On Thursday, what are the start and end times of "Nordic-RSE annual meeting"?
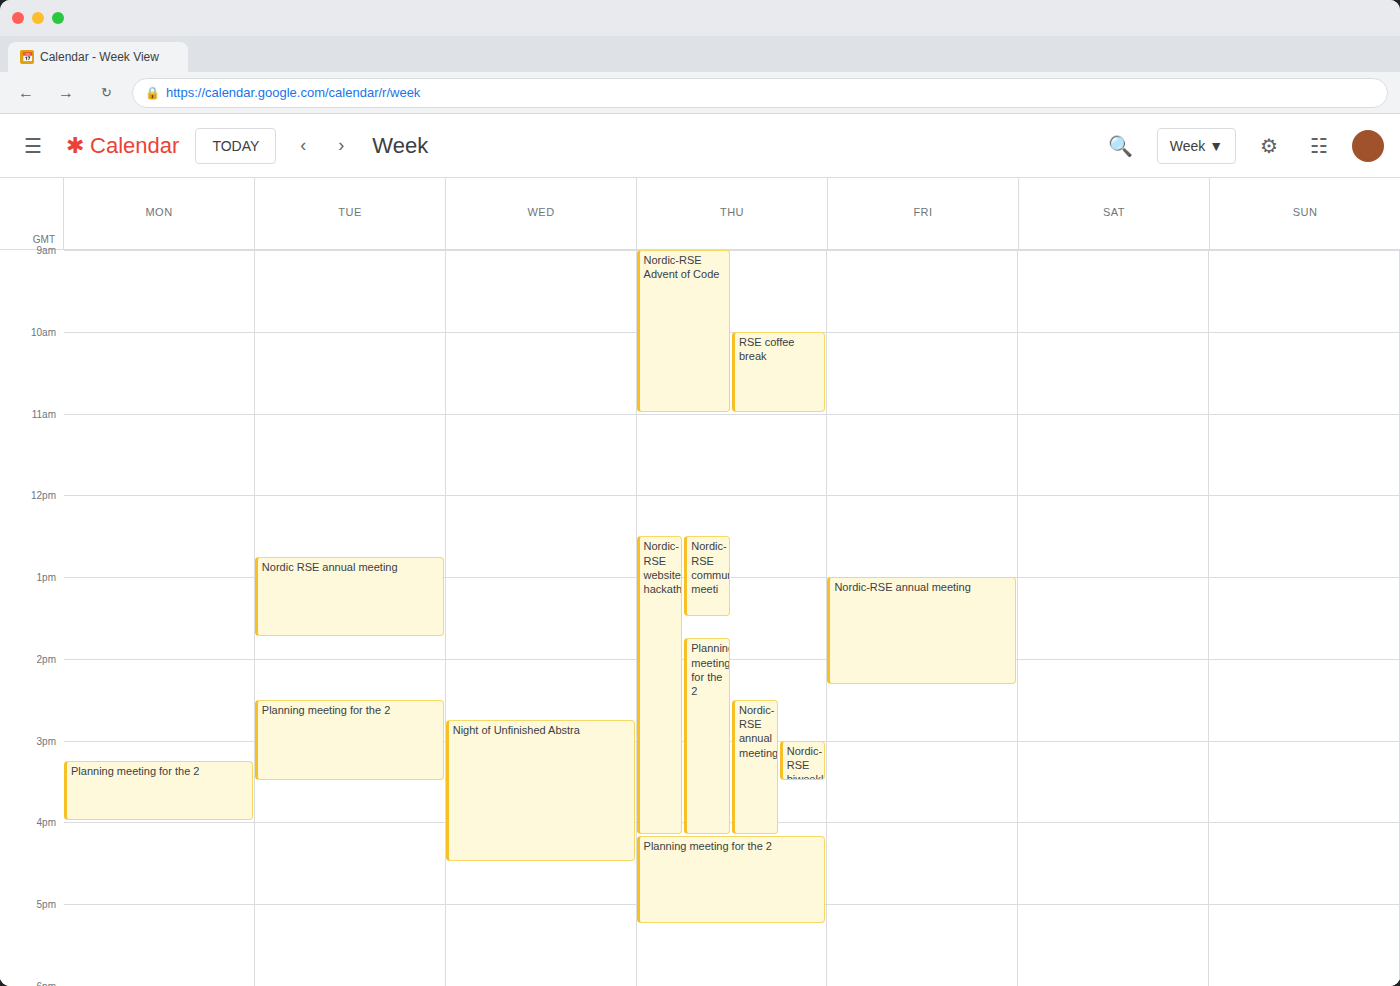
2:30 PM to 4:10 PM